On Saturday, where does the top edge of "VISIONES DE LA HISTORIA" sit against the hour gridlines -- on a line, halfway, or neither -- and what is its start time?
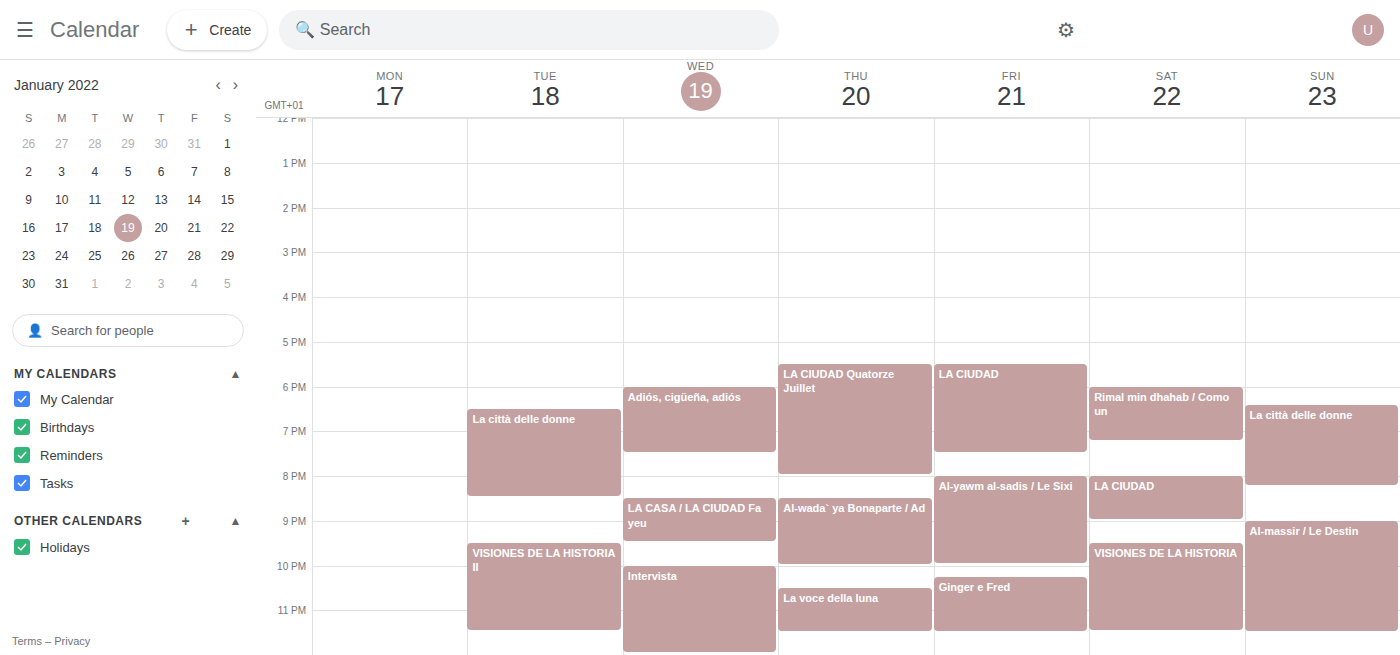
9:30 PM -- halfway between the 9 PM and 10 PM lines.